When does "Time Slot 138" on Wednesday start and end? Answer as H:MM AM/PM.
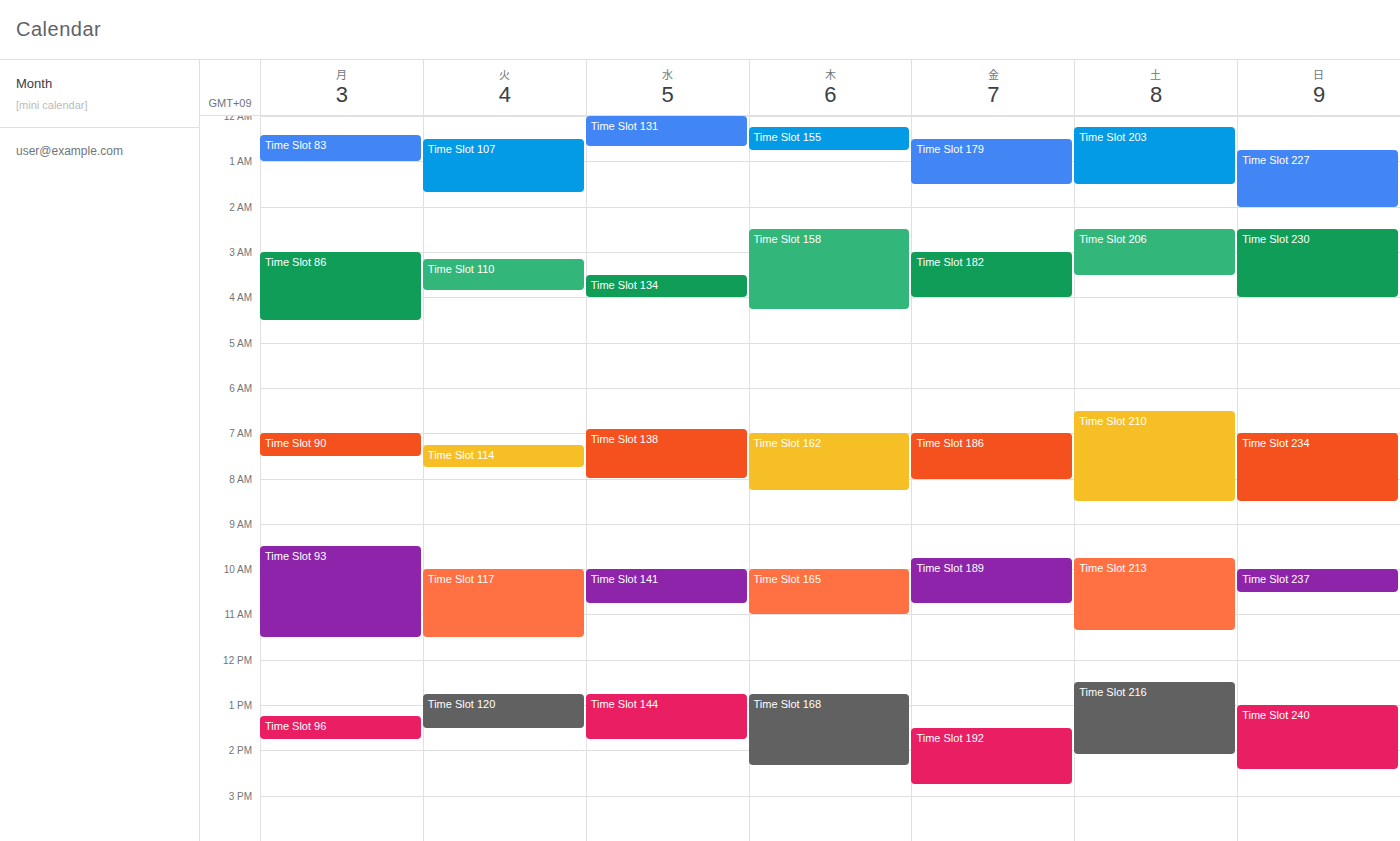
6:55 AM to 8:00 AM